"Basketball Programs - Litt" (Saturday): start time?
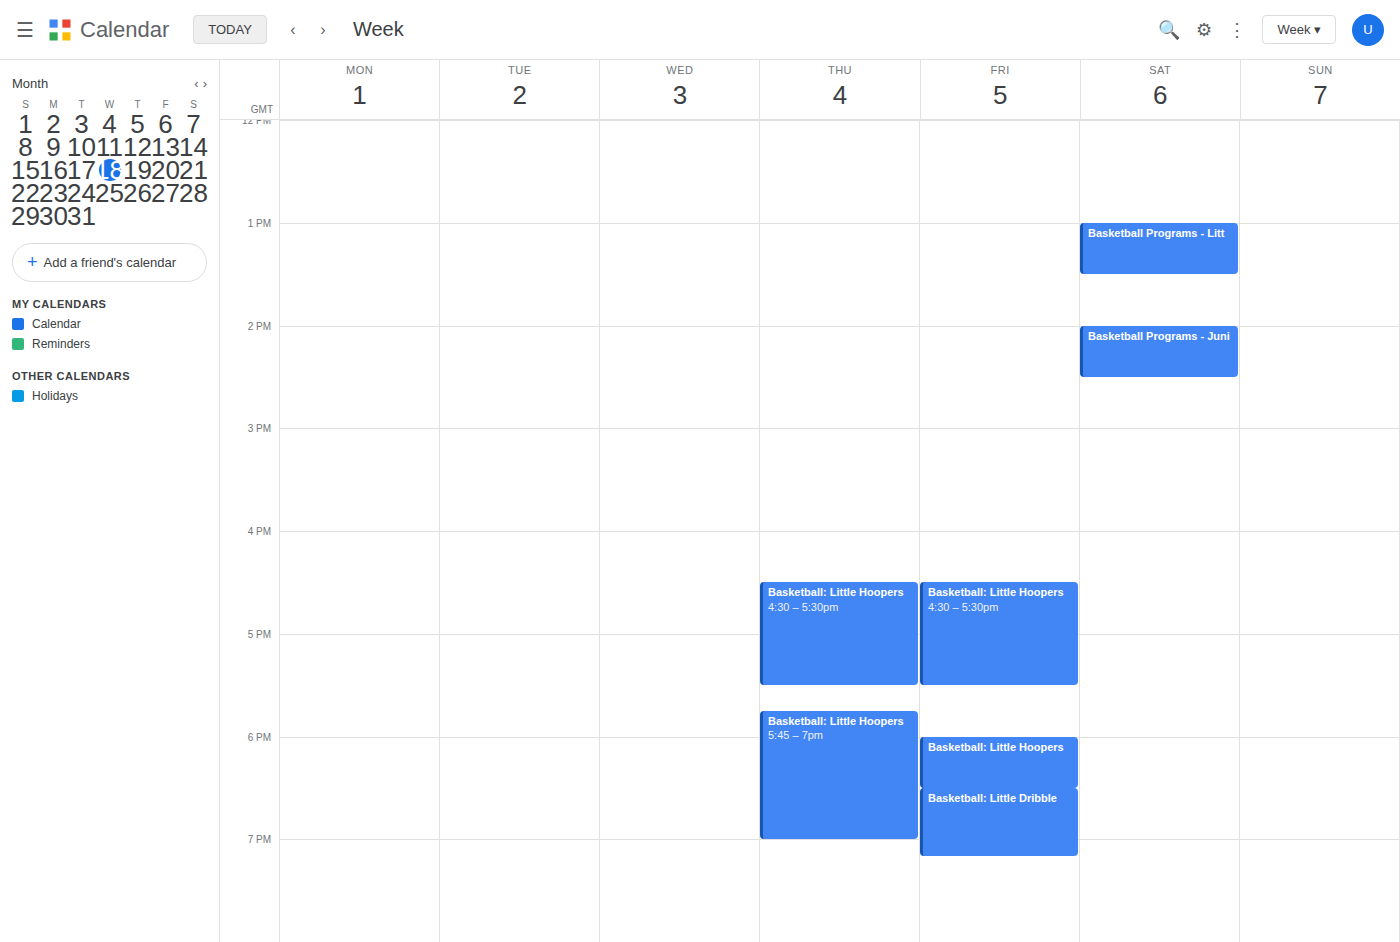
1:00 PM